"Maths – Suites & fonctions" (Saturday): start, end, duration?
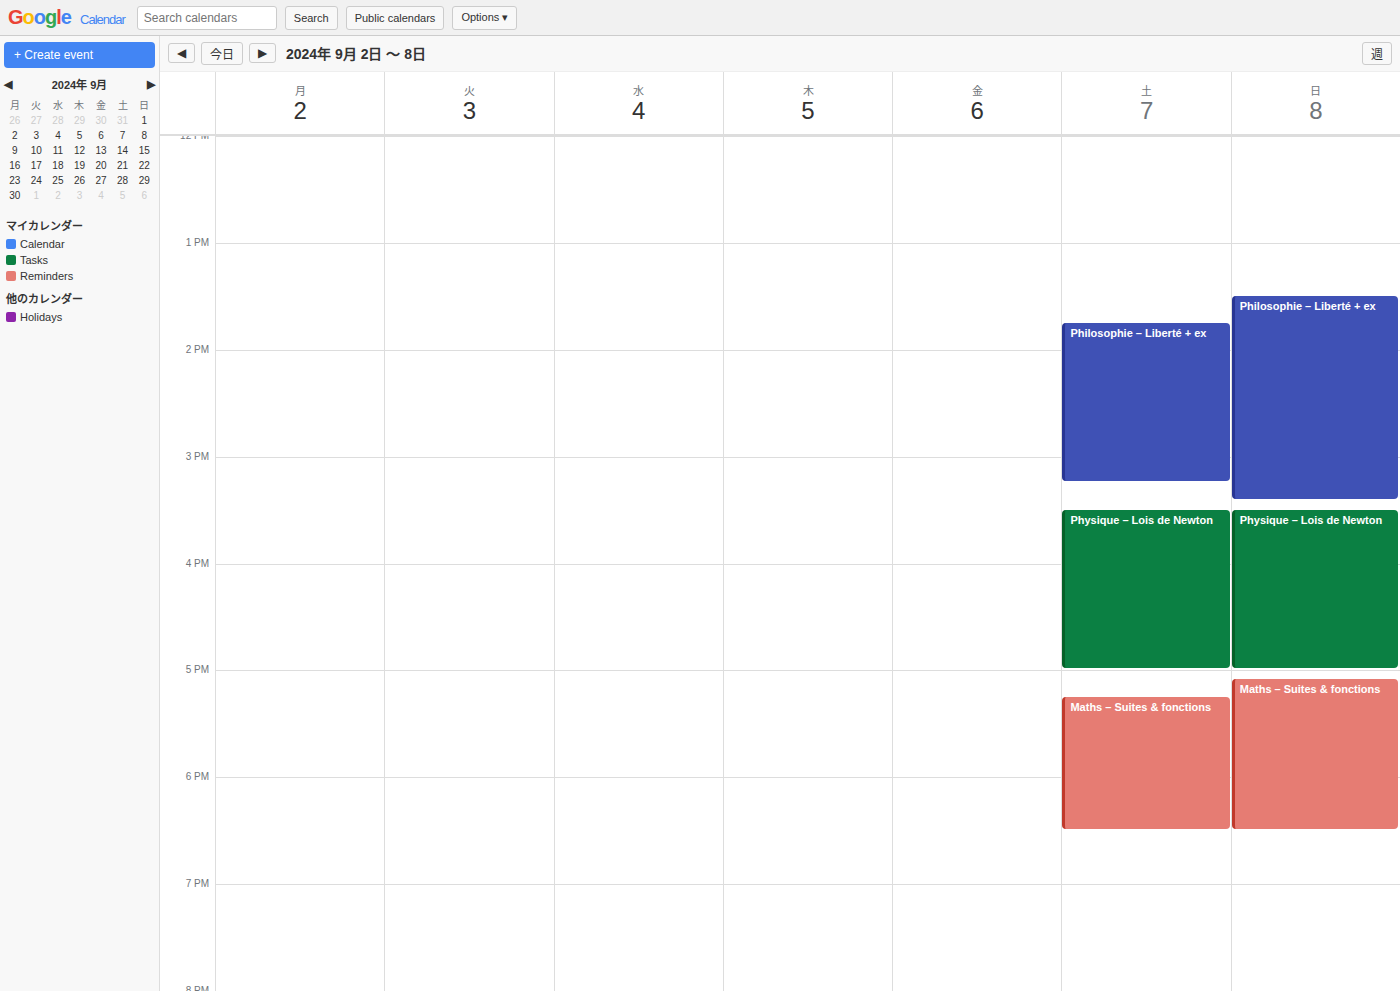
5:15 PM to 6:30 PM, 1 hour 15 minutes